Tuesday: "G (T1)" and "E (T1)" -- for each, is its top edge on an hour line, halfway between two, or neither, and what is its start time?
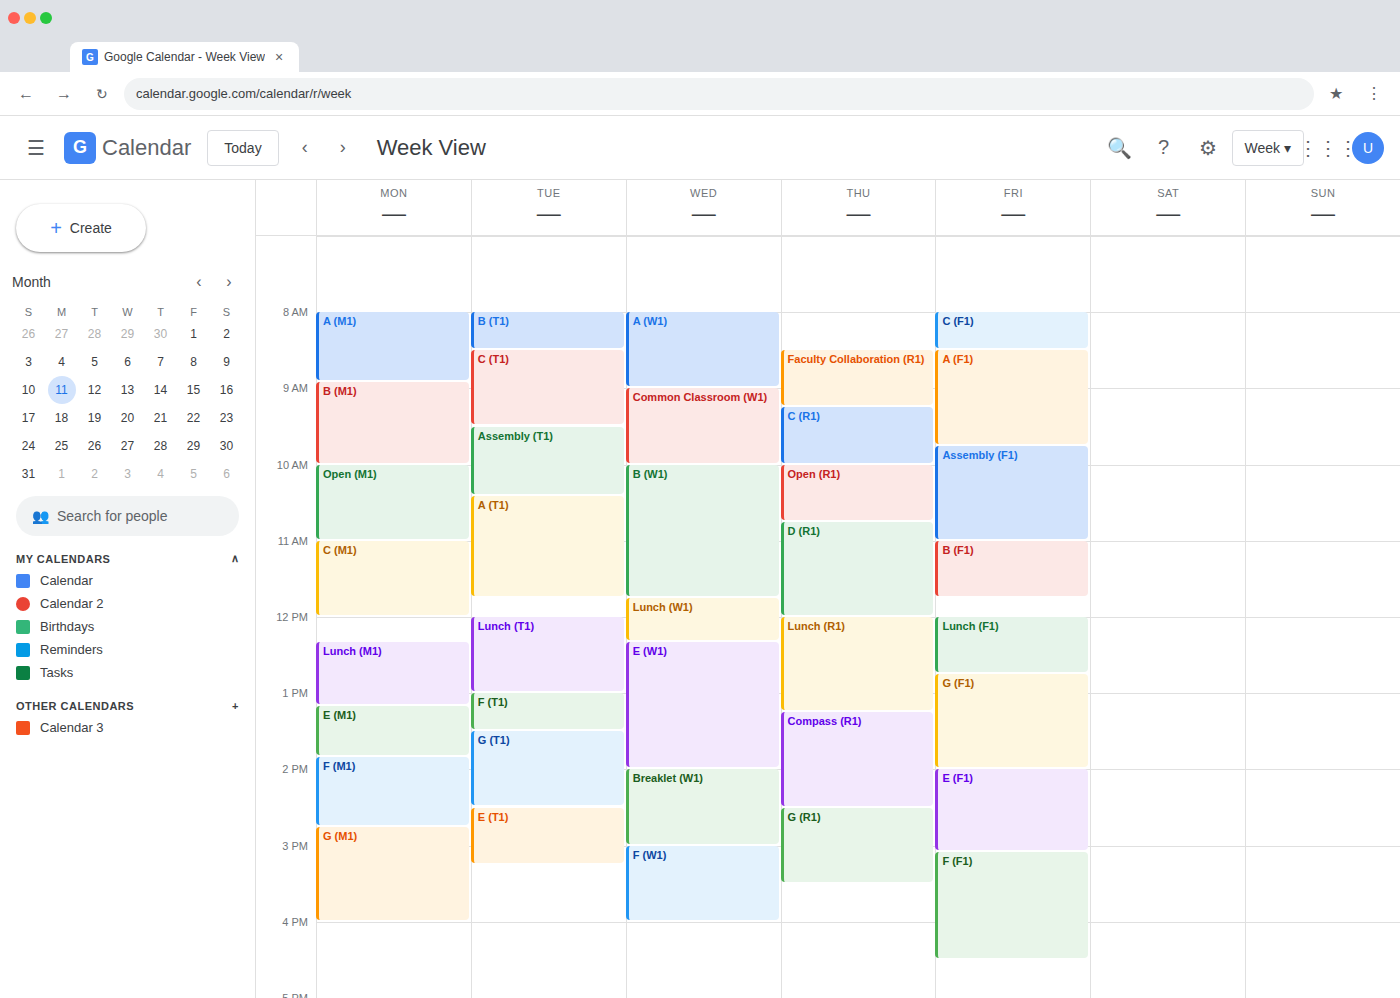
"G (T1)": 1:30 PM, halfway between the 1 PM and 2 PM lines. "E (T1)": 2:30 PM, halfway between the 2 PM and 3 PM lines.